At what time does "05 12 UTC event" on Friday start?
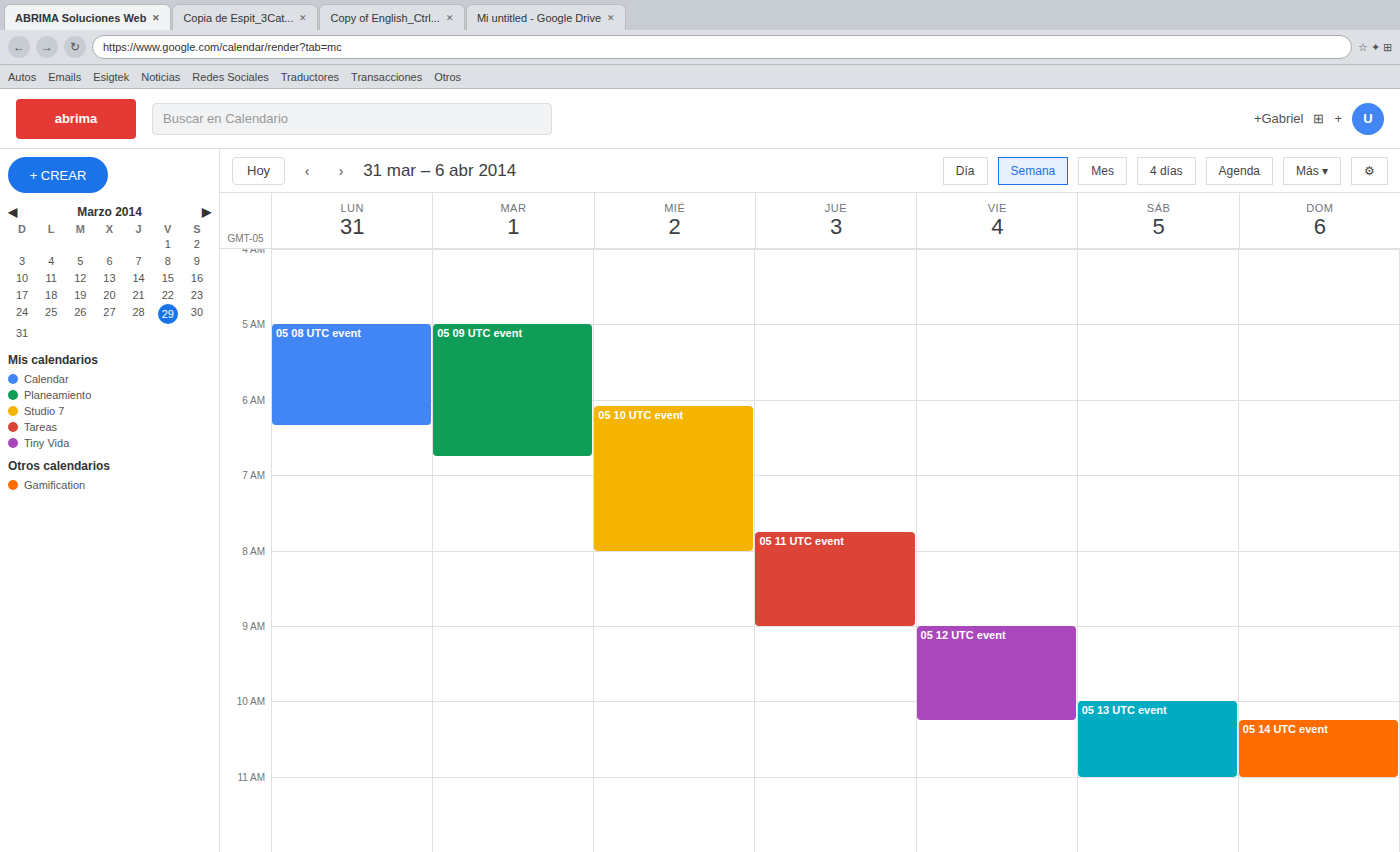
9:00 AM